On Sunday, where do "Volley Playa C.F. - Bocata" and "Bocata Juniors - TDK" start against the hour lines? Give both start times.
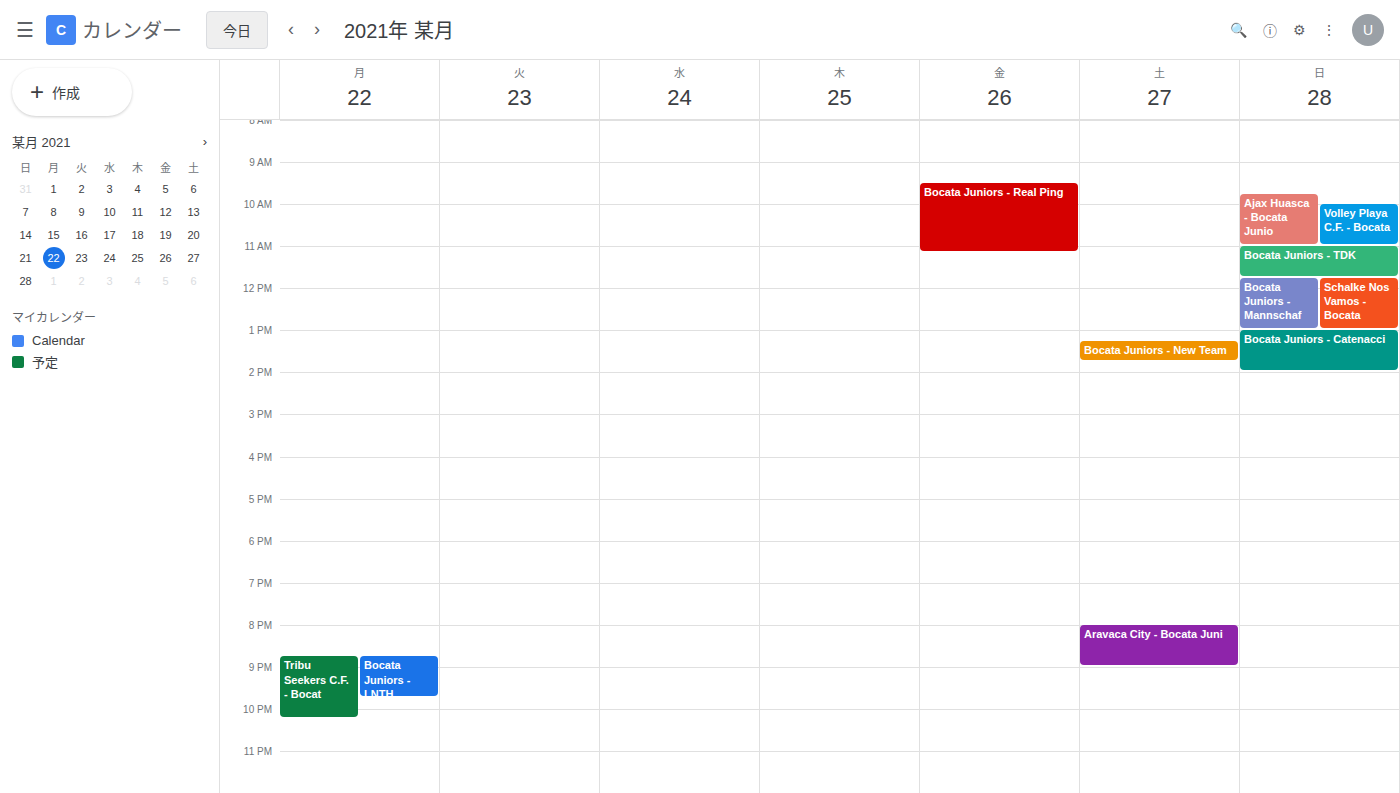
"Volley Playa C.F. - Bocata": 10:00 AM, exactly on the 10 AM line. "Bocata Juniors - TDK": 11:00 AM, exactly on the 11 AM line.